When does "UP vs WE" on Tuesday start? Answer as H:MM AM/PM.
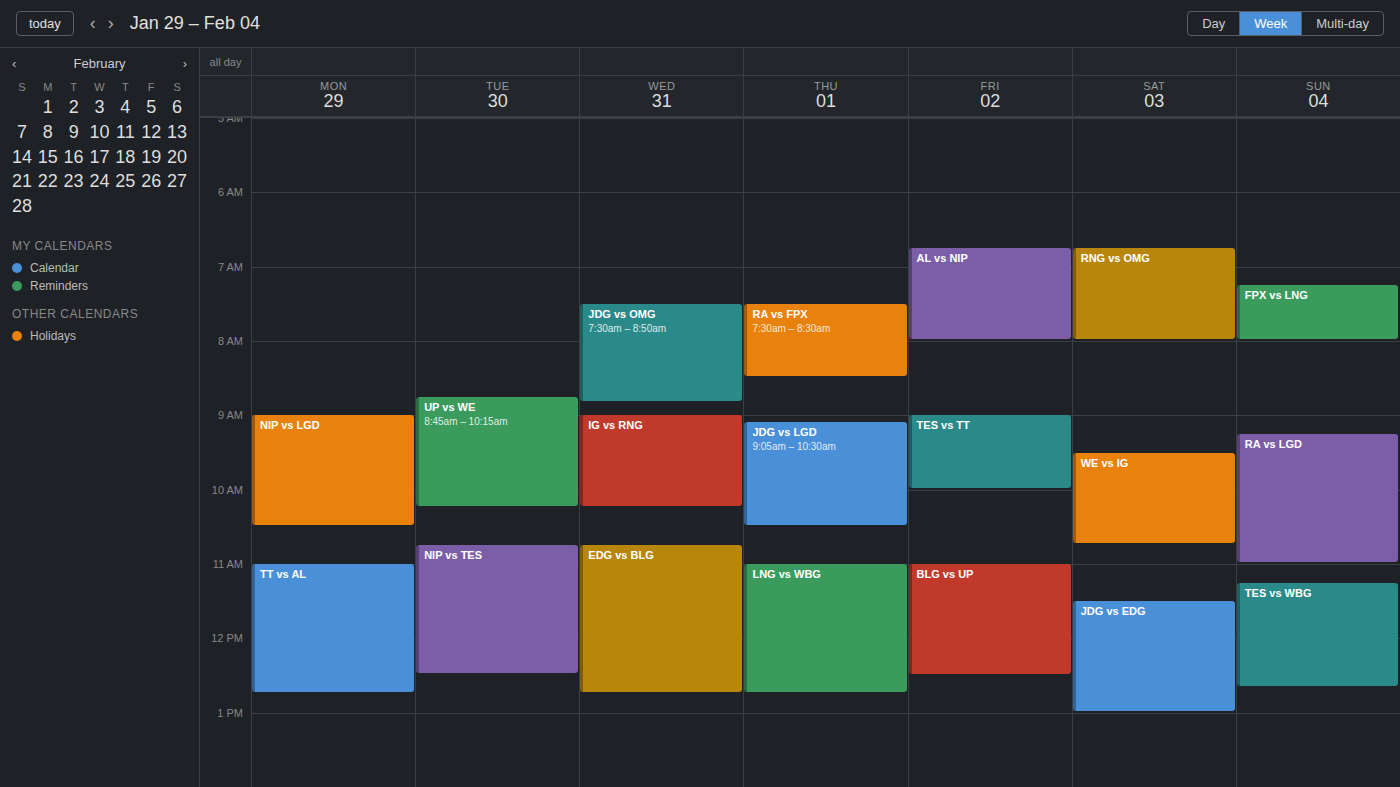
8:45 AM